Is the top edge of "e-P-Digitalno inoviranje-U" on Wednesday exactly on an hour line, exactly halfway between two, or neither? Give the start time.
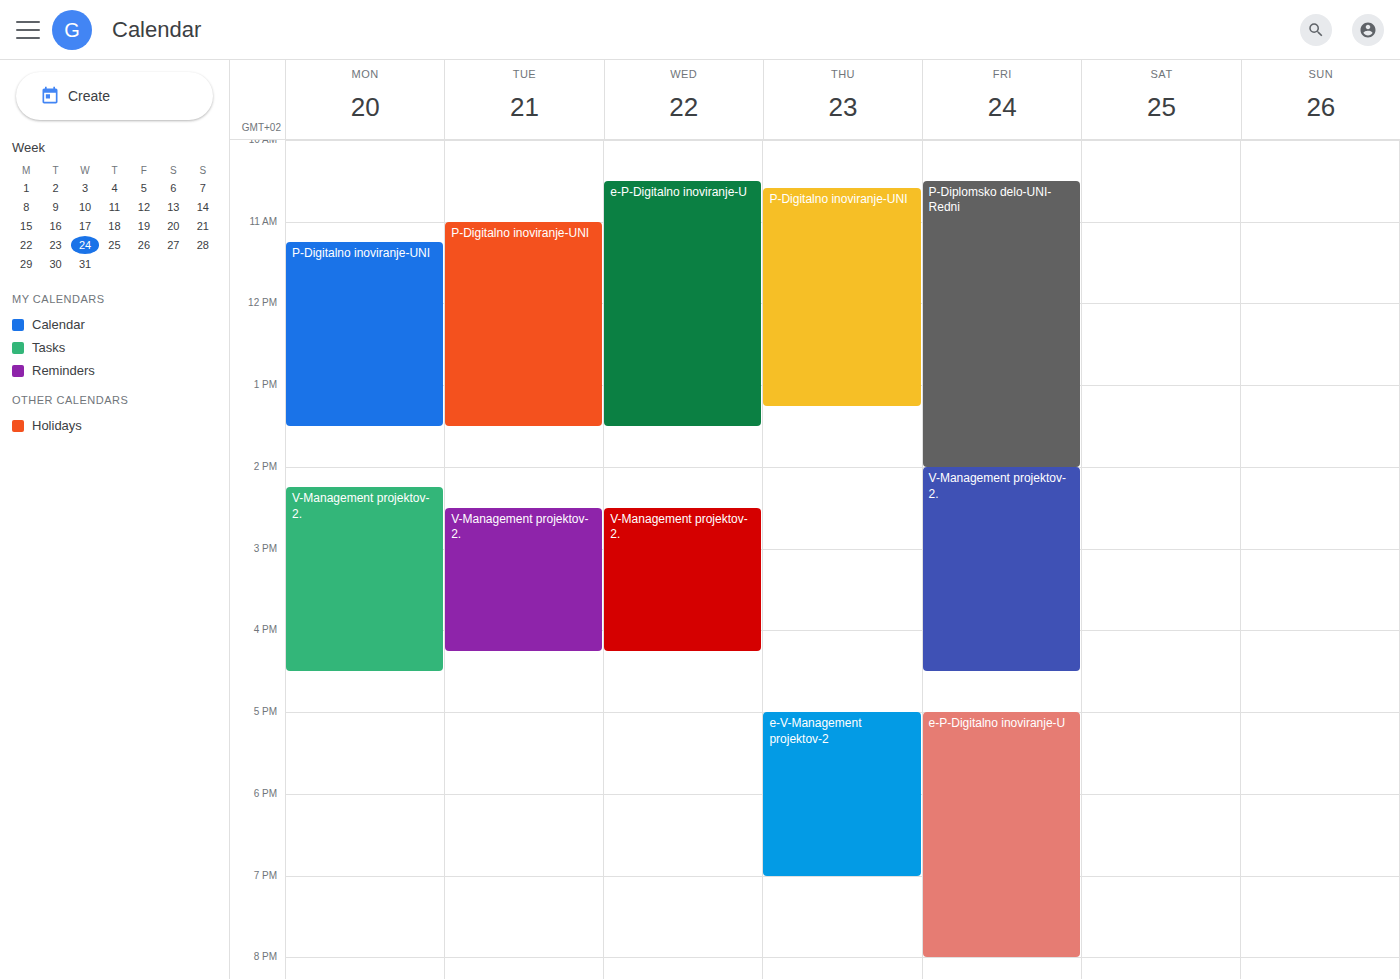
10:30 AM -- halfway between the 10 AM and 11 AM lines.